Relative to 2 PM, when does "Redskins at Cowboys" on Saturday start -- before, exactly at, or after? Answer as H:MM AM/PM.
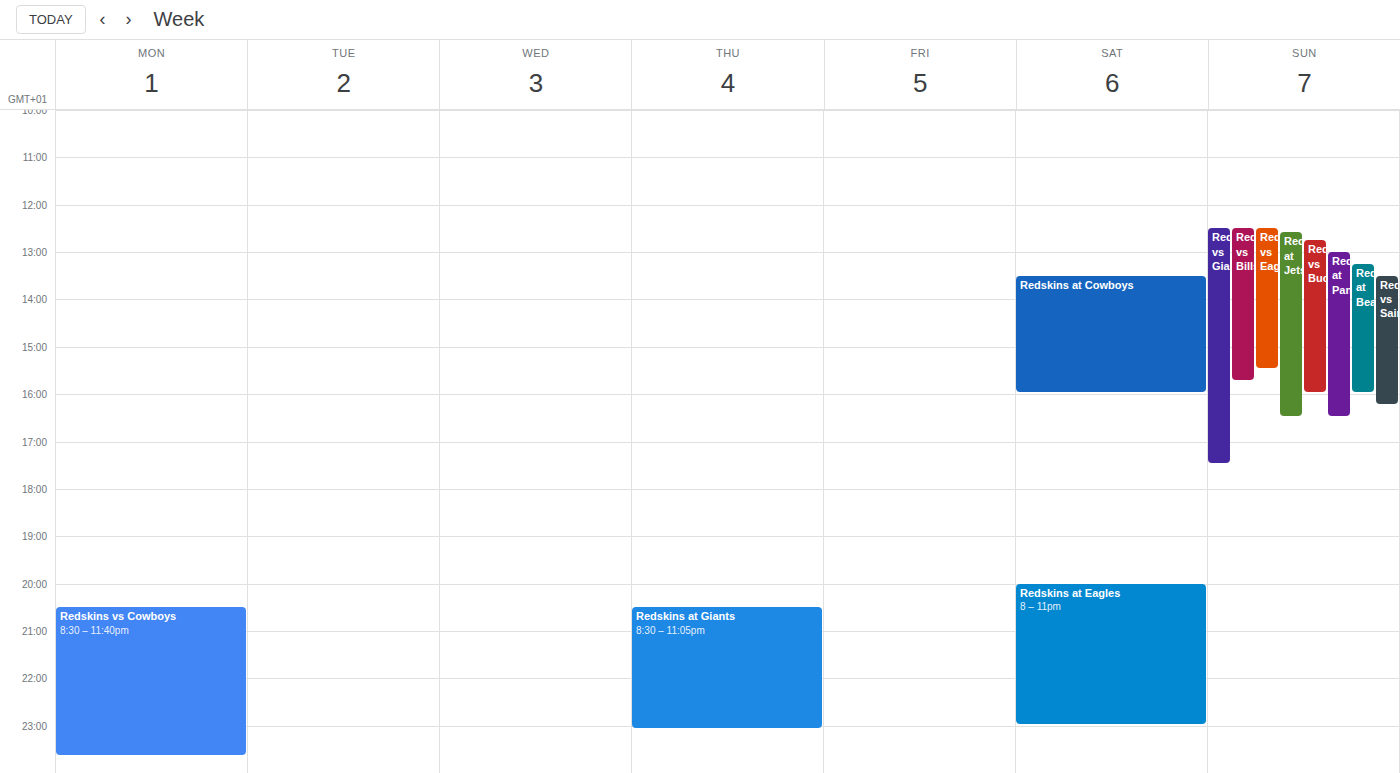
1:30 PM -- before 2 PM, 30 minutes above the 2 PM line.